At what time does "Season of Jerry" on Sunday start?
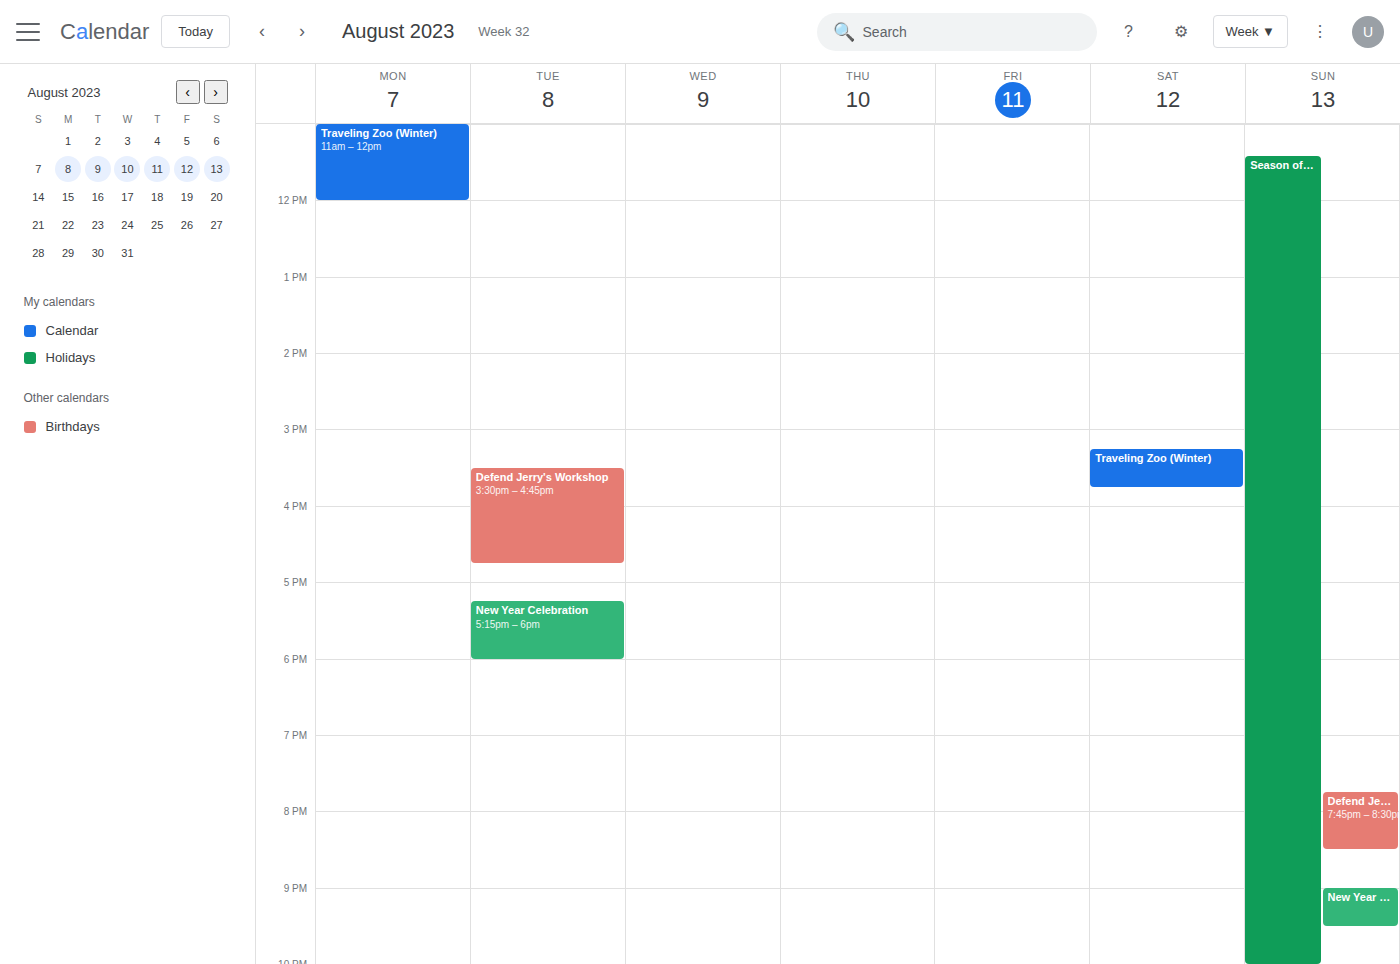
11:25 AM